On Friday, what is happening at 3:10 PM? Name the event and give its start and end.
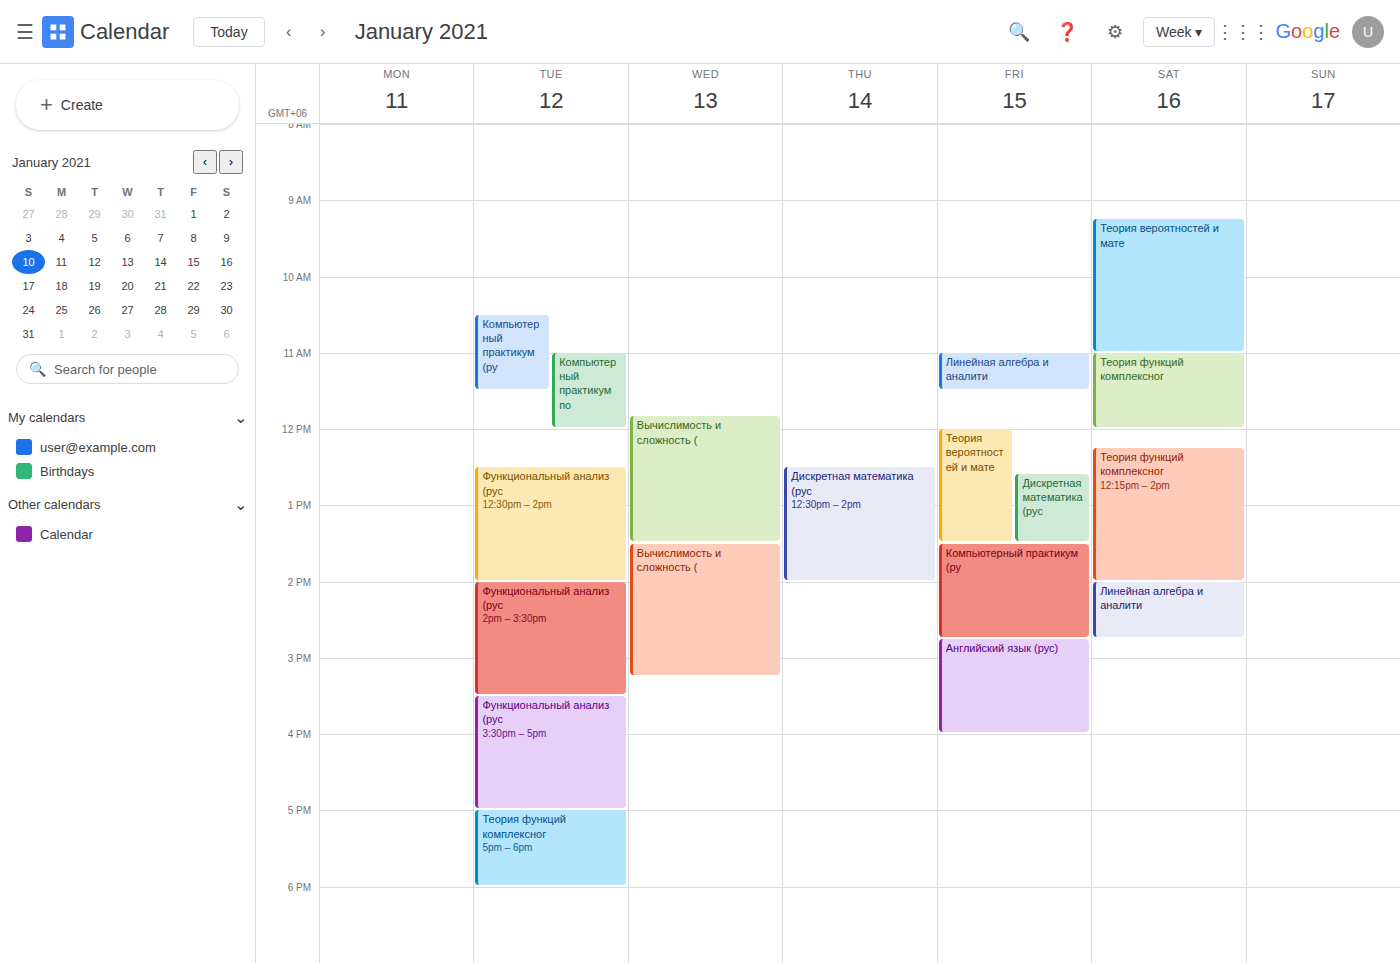
"Английский язык (рус)", 2:45 PM to 4:00 PM